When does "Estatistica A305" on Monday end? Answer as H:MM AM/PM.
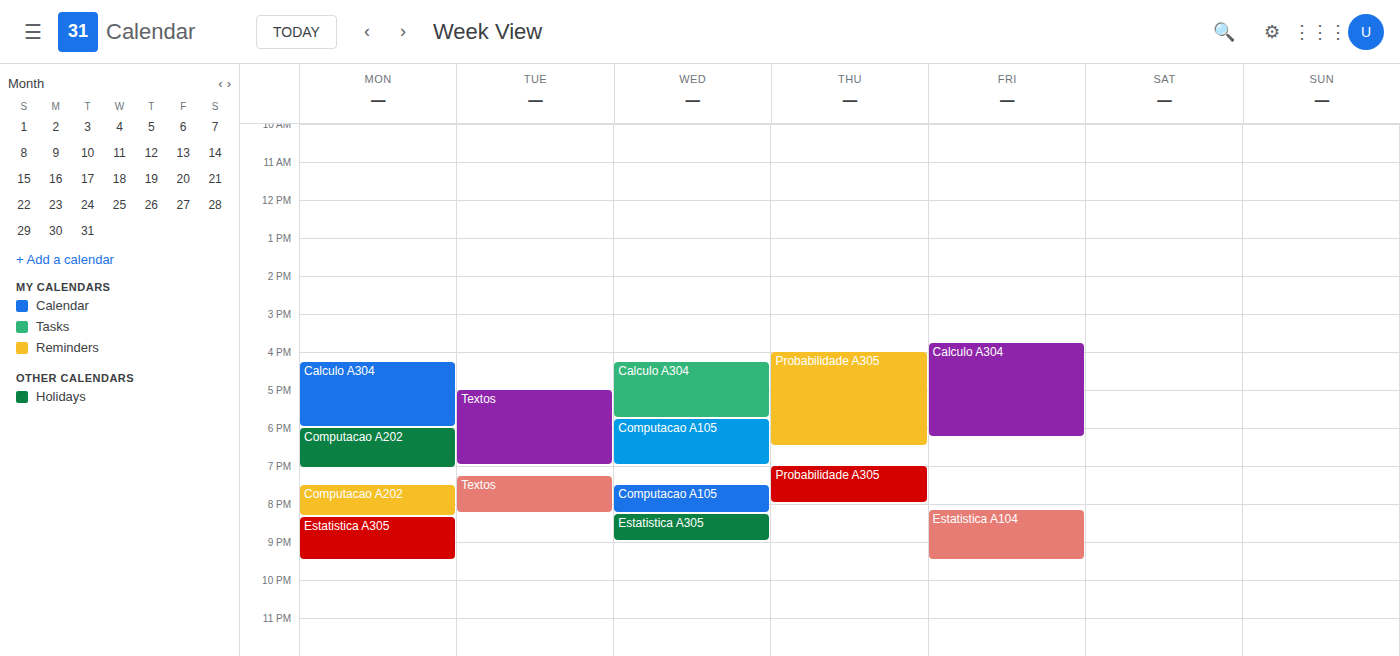
9:30 PM